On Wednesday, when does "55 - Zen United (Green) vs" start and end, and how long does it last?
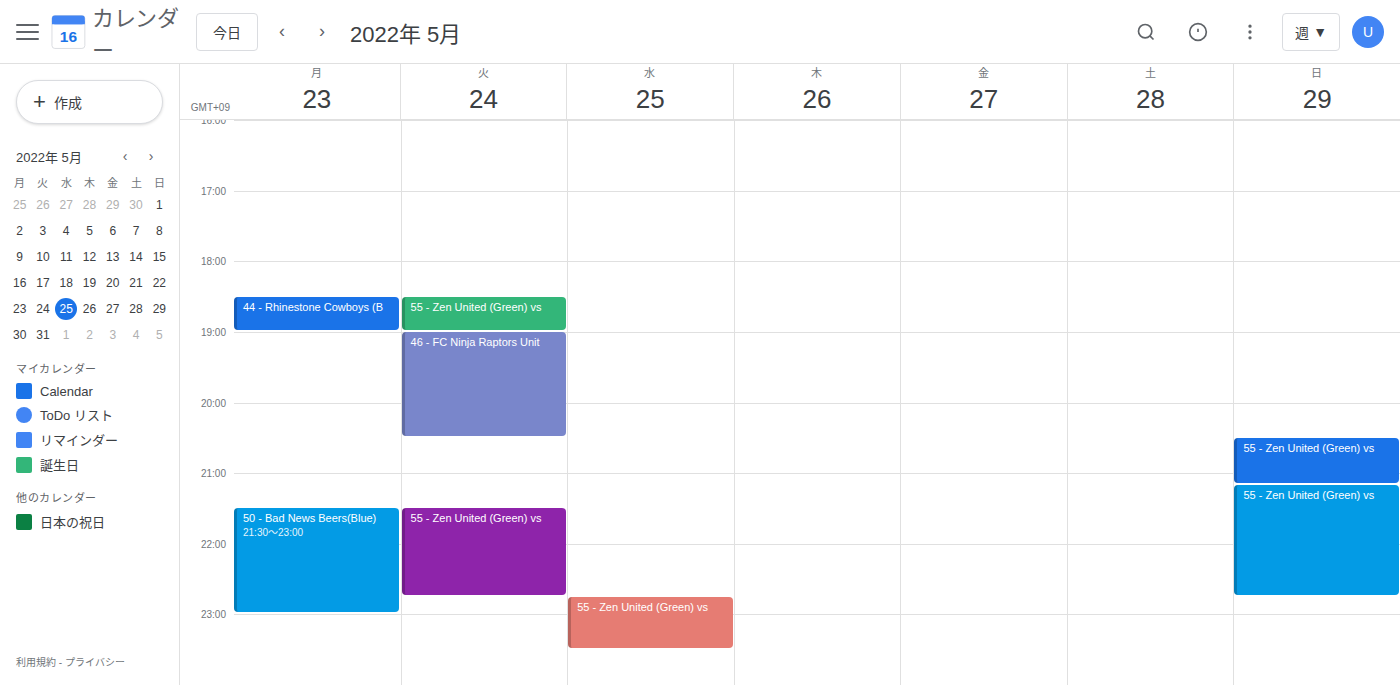
10:45 PM to 11:30 PM, 45 minutes